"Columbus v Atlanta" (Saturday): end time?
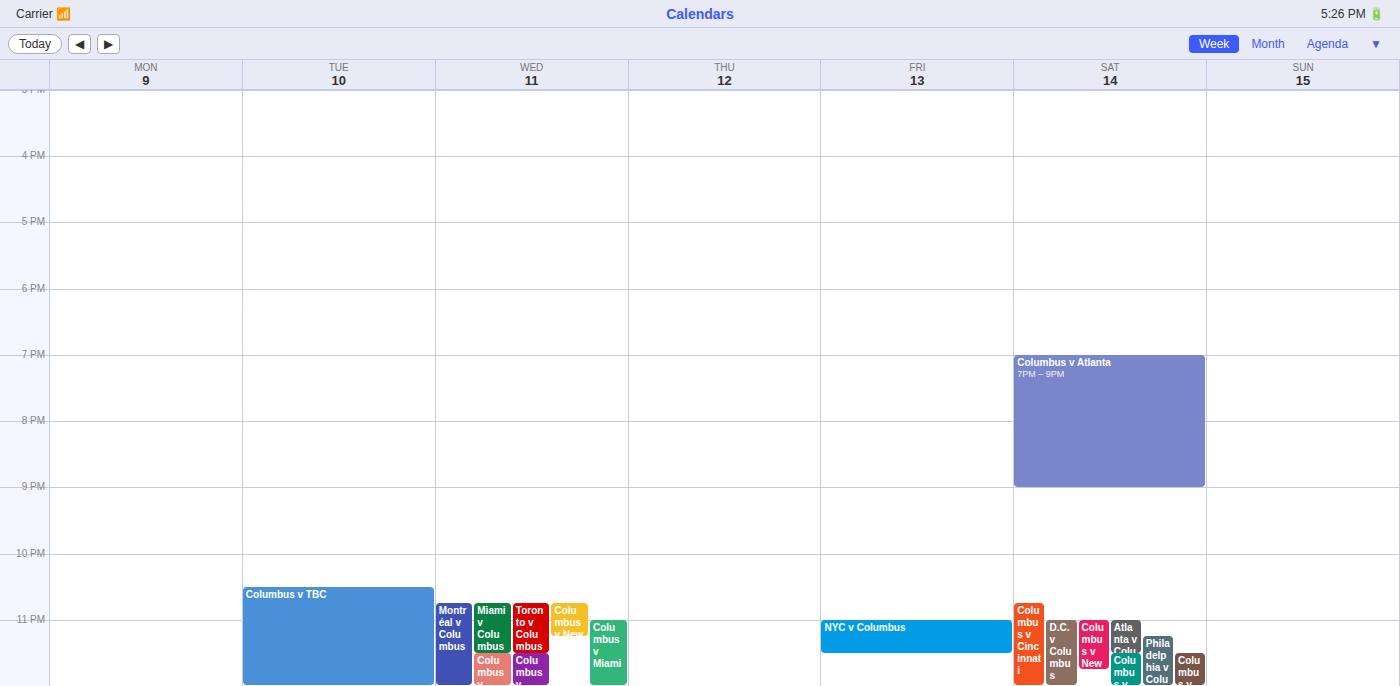
21:00